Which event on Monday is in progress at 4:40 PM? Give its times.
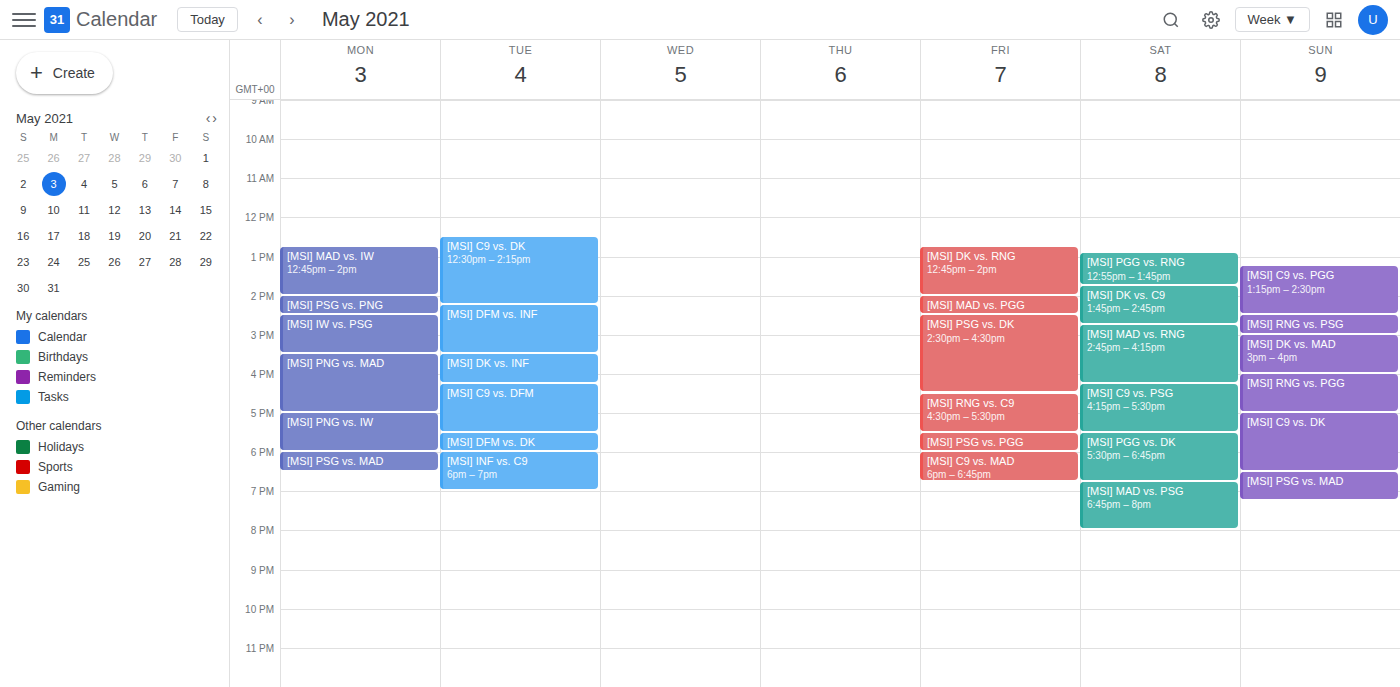
"[MSI] PNG vs. MAD", 3:30 PM to 5:00 PM